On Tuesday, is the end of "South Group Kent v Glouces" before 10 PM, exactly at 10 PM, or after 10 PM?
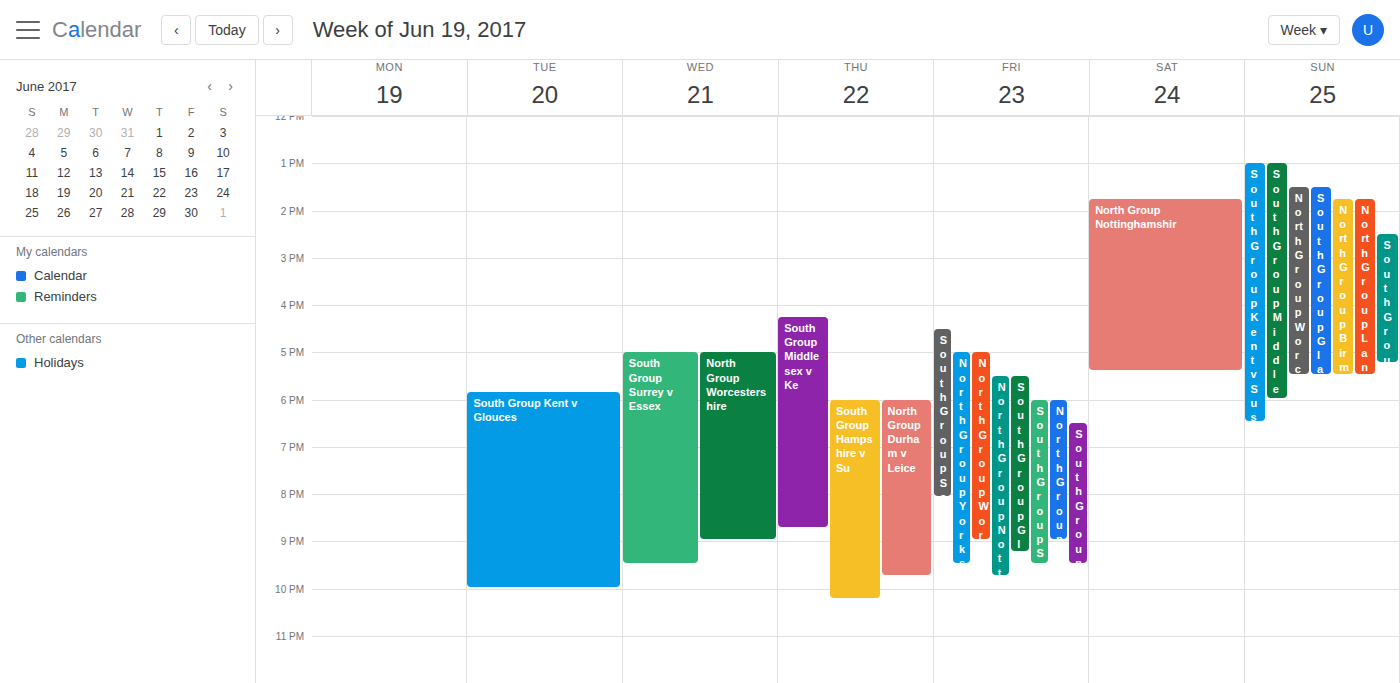
10:00 PM -- exactly at 10 PM, on the 10 PM line.